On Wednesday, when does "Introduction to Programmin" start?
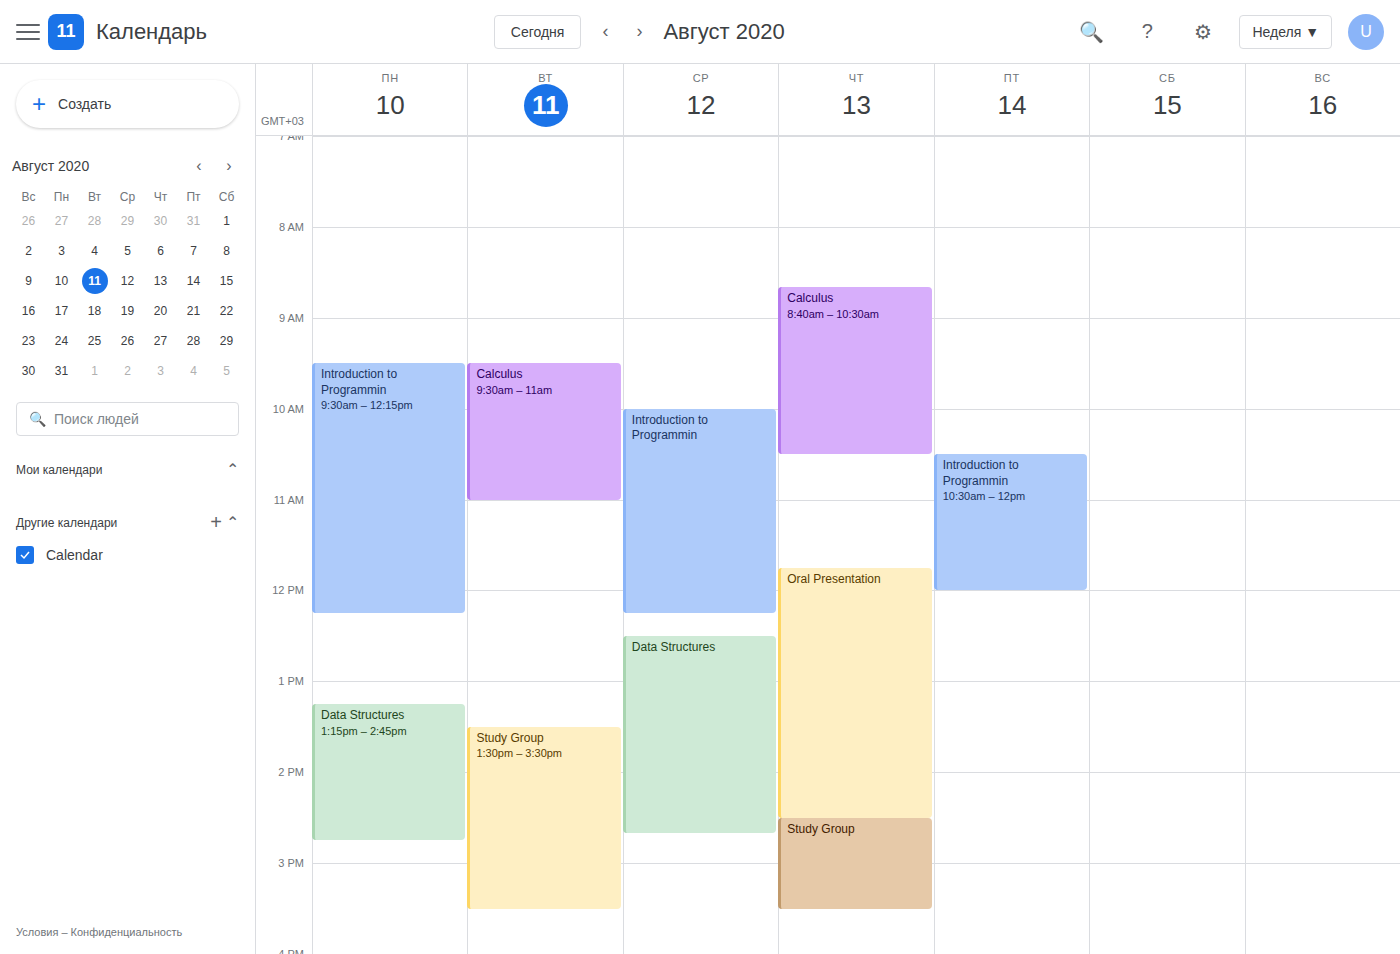
10:00 AM